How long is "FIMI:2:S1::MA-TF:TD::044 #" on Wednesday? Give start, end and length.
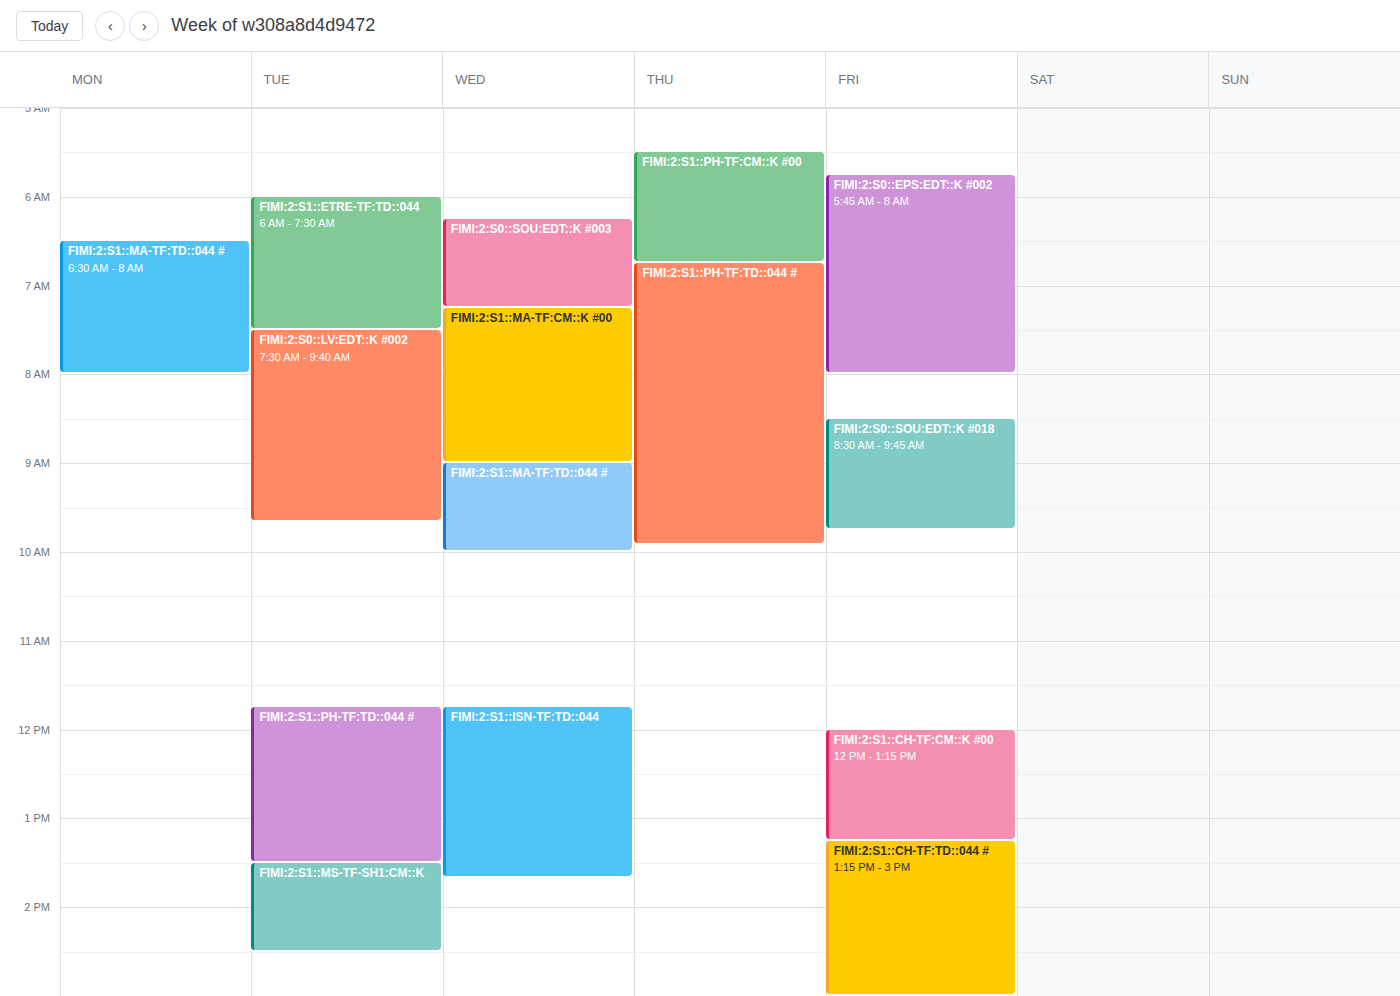
9:00 AM to 10:00 AM, 1 hour